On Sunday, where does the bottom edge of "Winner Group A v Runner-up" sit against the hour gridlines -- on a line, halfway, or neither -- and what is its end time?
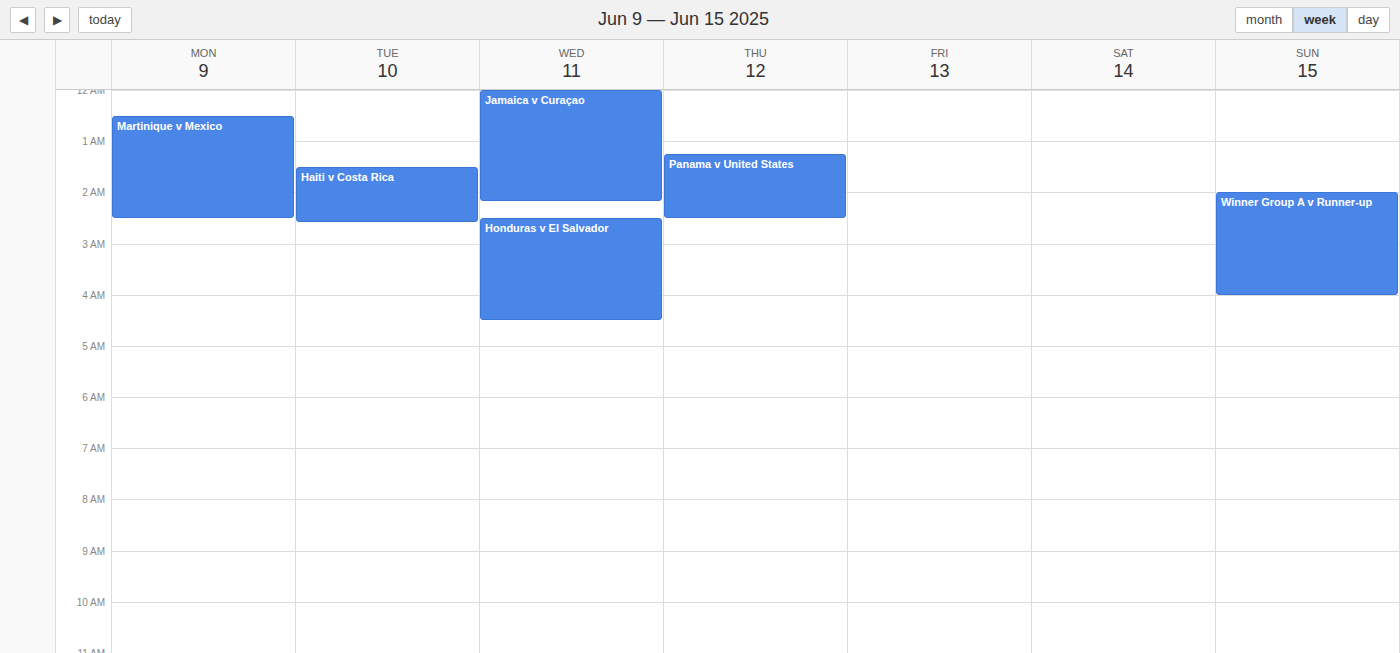
04:00 -- exactly on the 04:00 line.